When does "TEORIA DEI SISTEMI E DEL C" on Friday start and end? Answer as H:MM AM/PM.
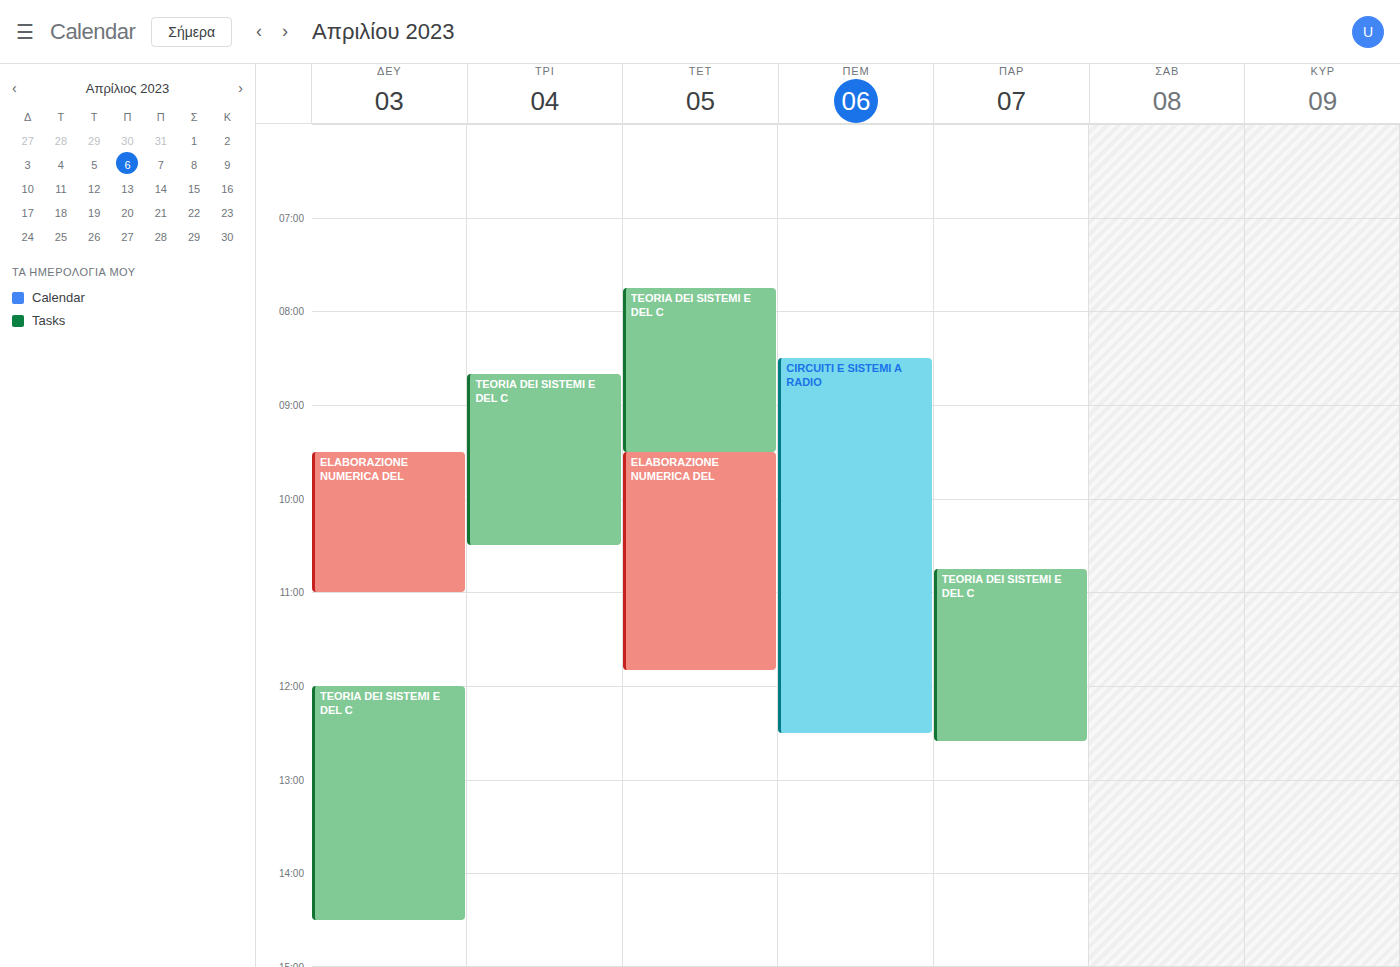
10:45 AM to 12:35 PM